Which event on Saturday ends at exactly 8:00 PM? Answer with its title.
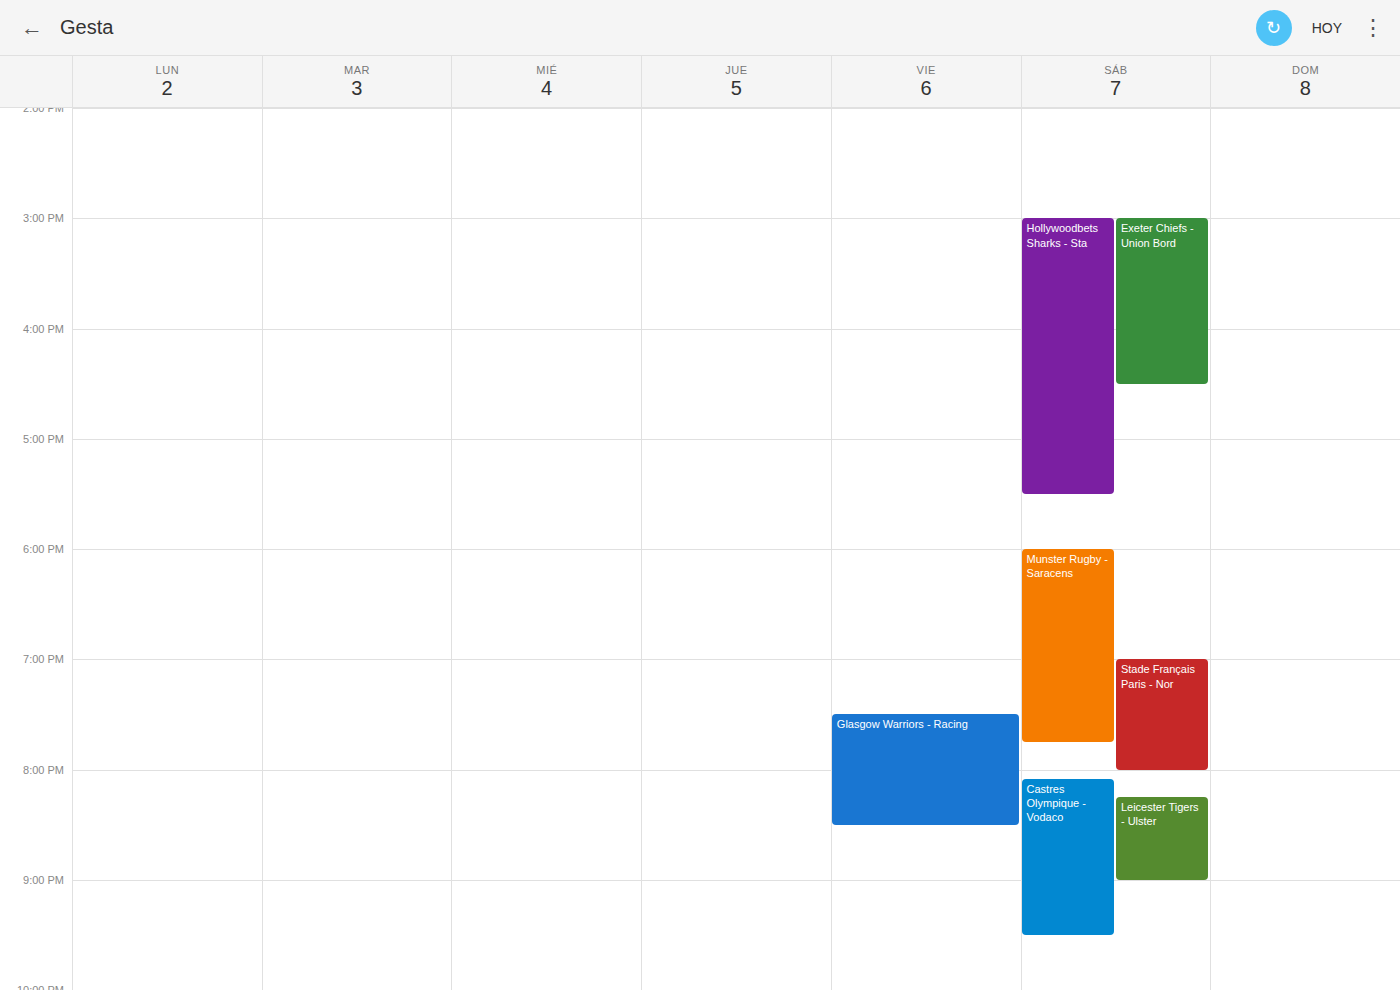
"Stade Français Paris - Nor"